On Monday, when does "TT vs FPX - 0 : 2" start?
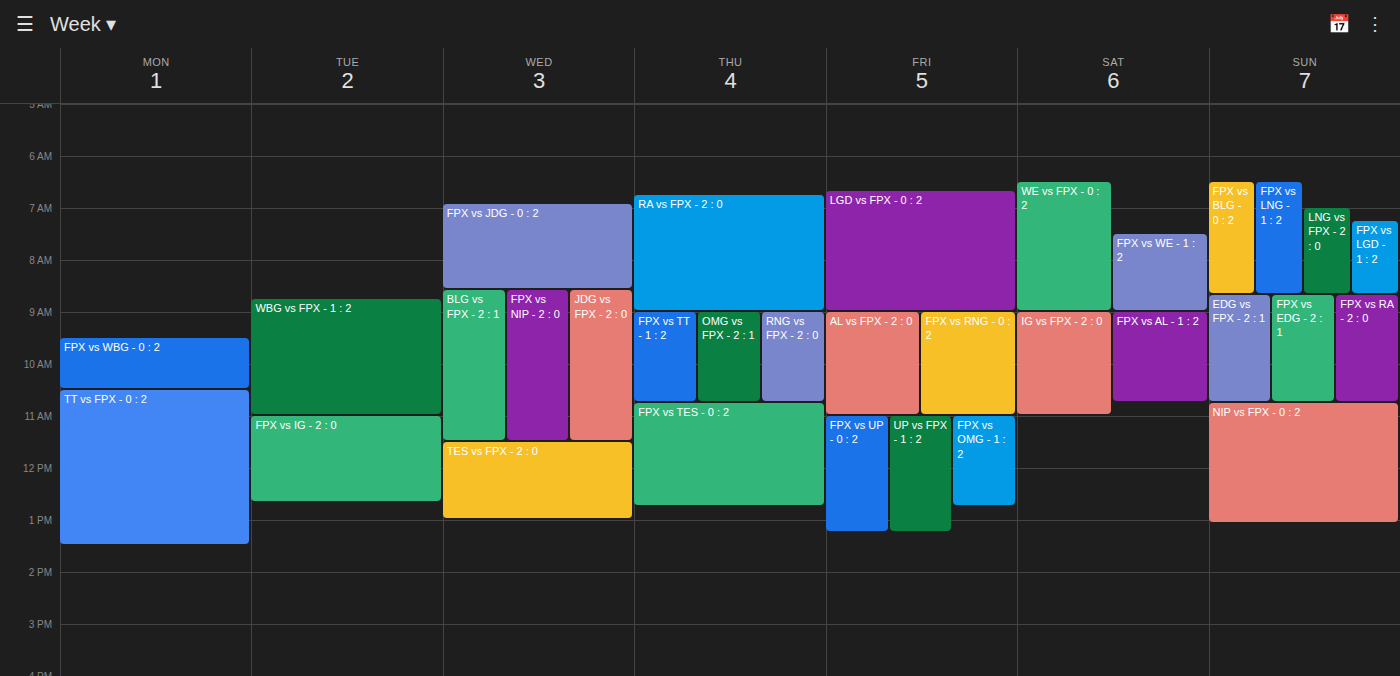
10:30 AM